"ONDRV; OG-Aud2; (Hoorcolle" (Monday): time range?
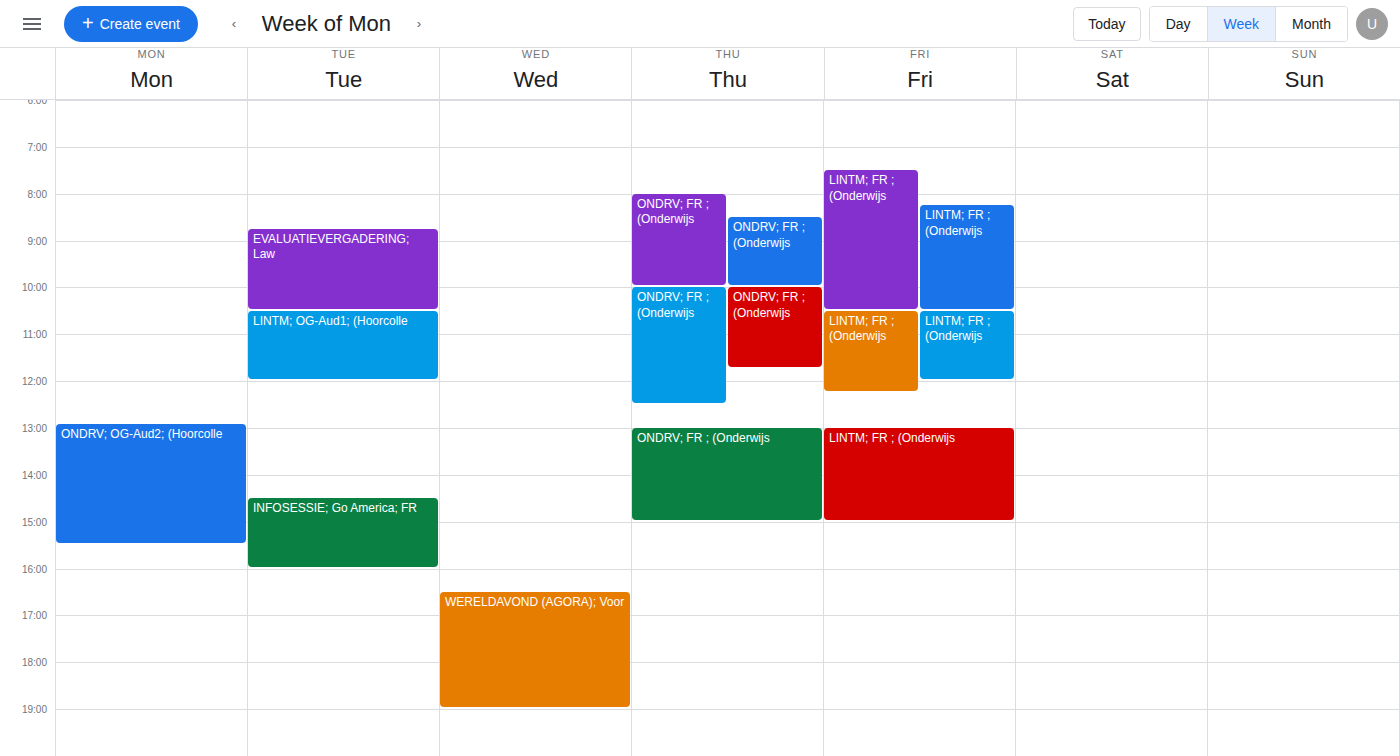
12:55 PM to 3:30 PM